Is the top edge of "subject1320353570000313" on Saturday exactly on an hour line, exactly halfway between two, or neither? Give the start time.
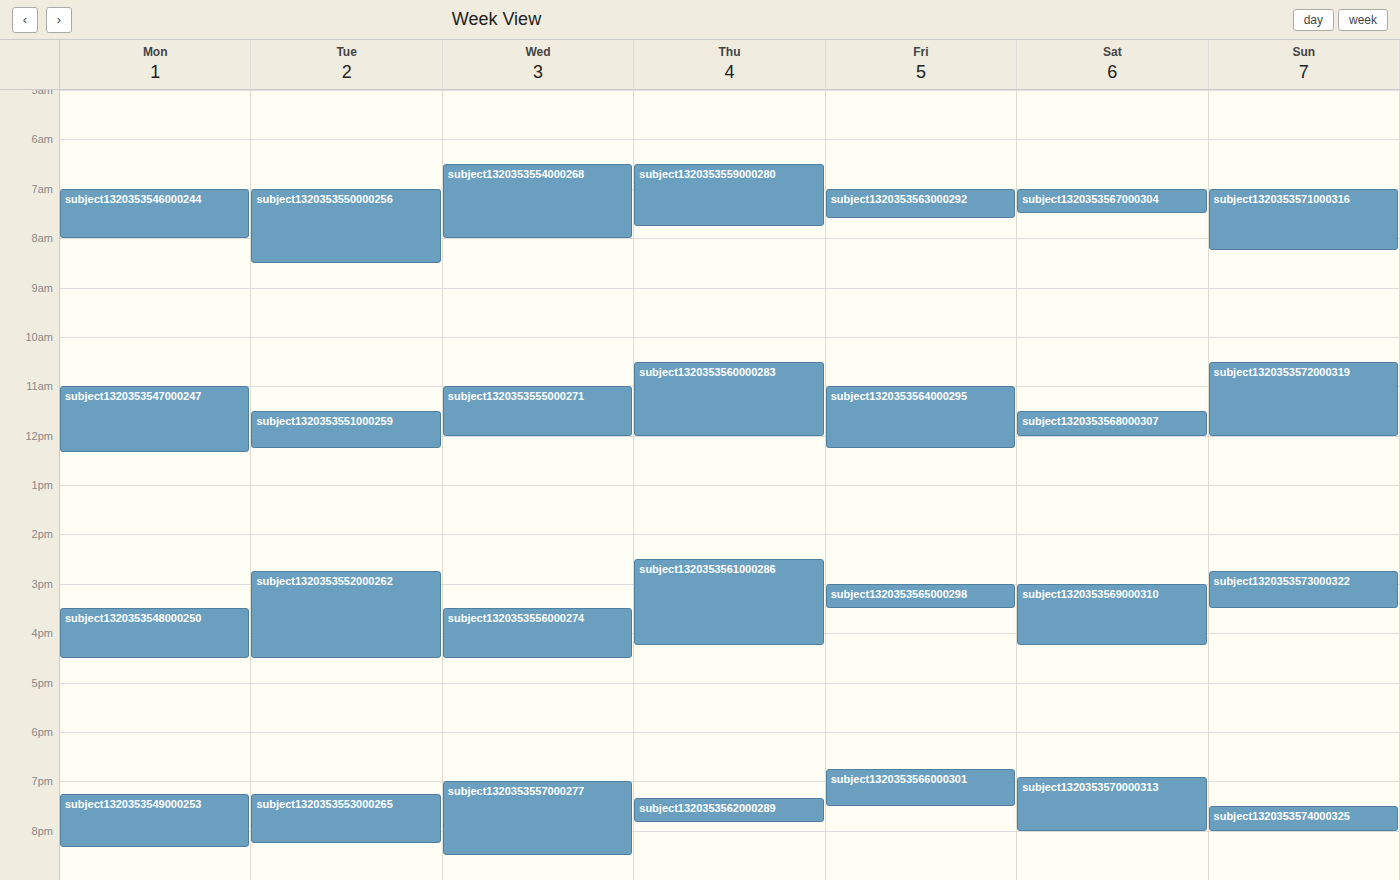
18:55 -- neither: 55 minutes below the 18:00 line and 5 minutes above the 19:00 line.